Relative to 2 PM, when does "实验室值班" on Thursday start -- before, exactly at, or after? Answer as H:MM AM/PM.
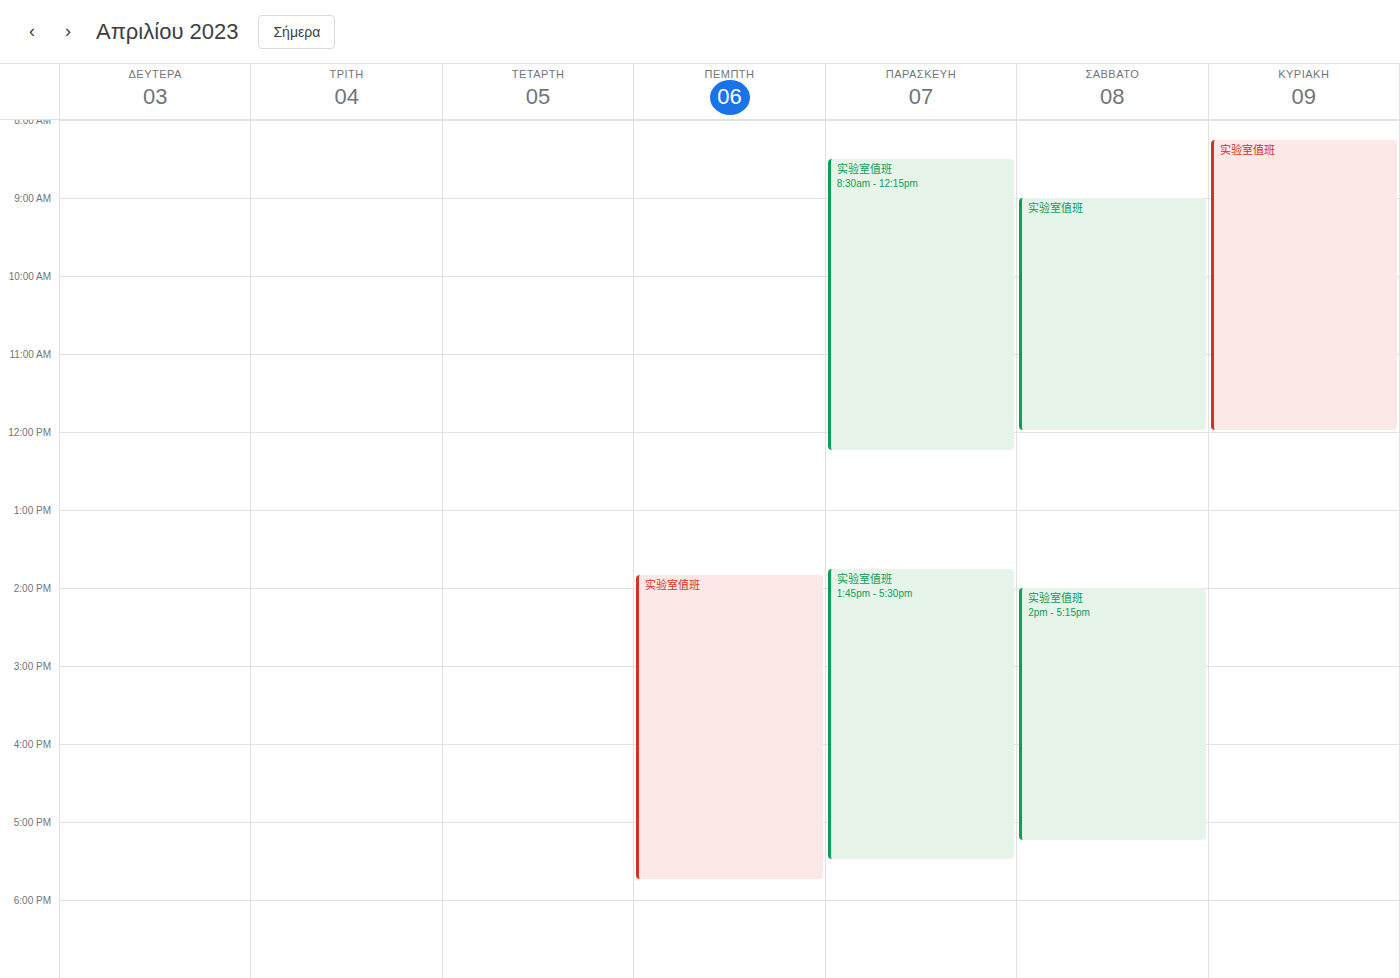
1:50 PM -- before 2 PM, 10 minutes above the 2 PM line.